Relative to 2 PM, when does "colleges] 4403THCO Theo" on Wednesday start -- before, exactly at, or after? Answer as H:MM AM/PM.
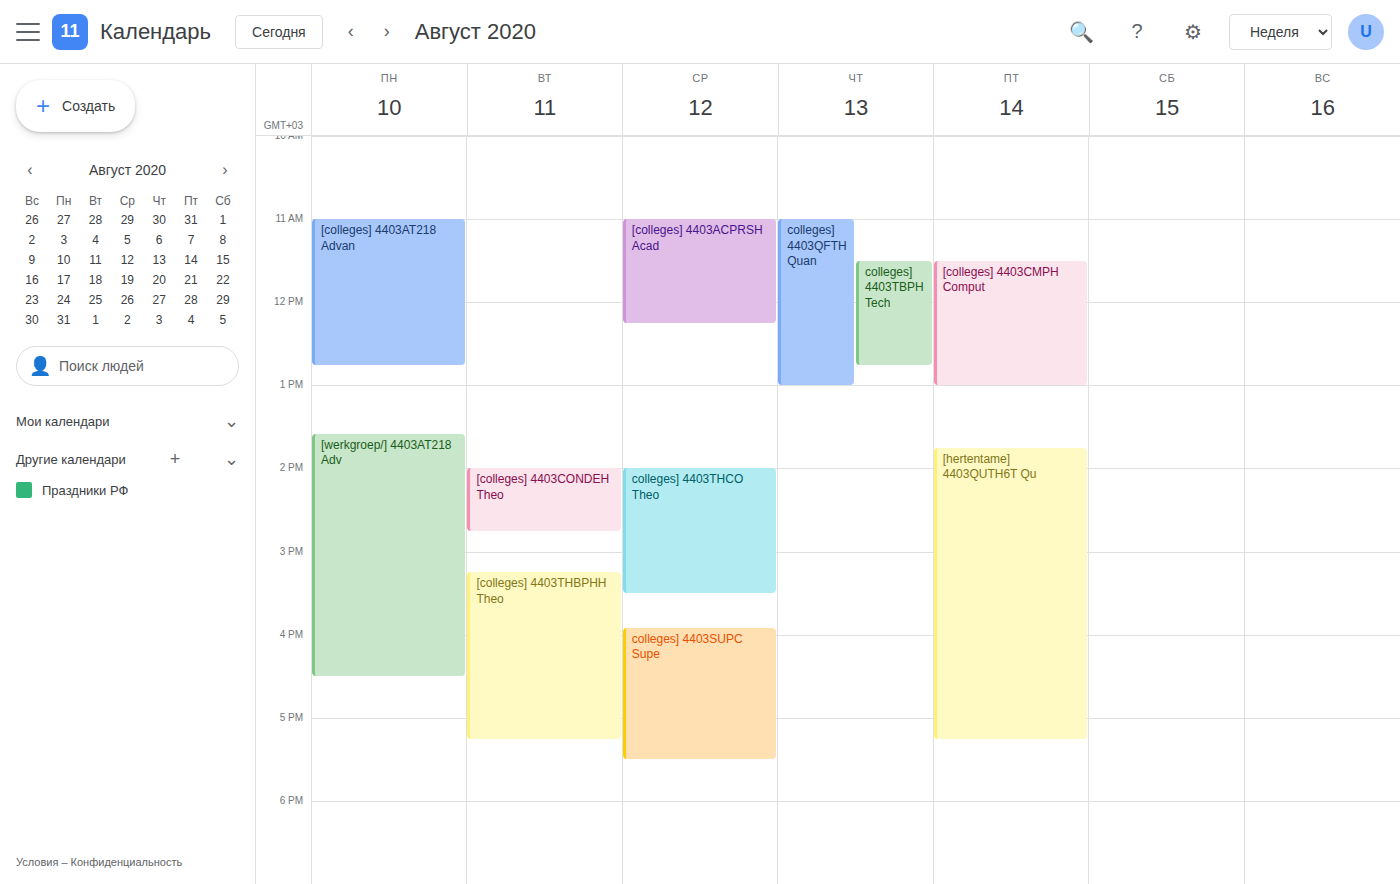
2:00 PM -- exactly at 2 PM, on the 2 PM line.